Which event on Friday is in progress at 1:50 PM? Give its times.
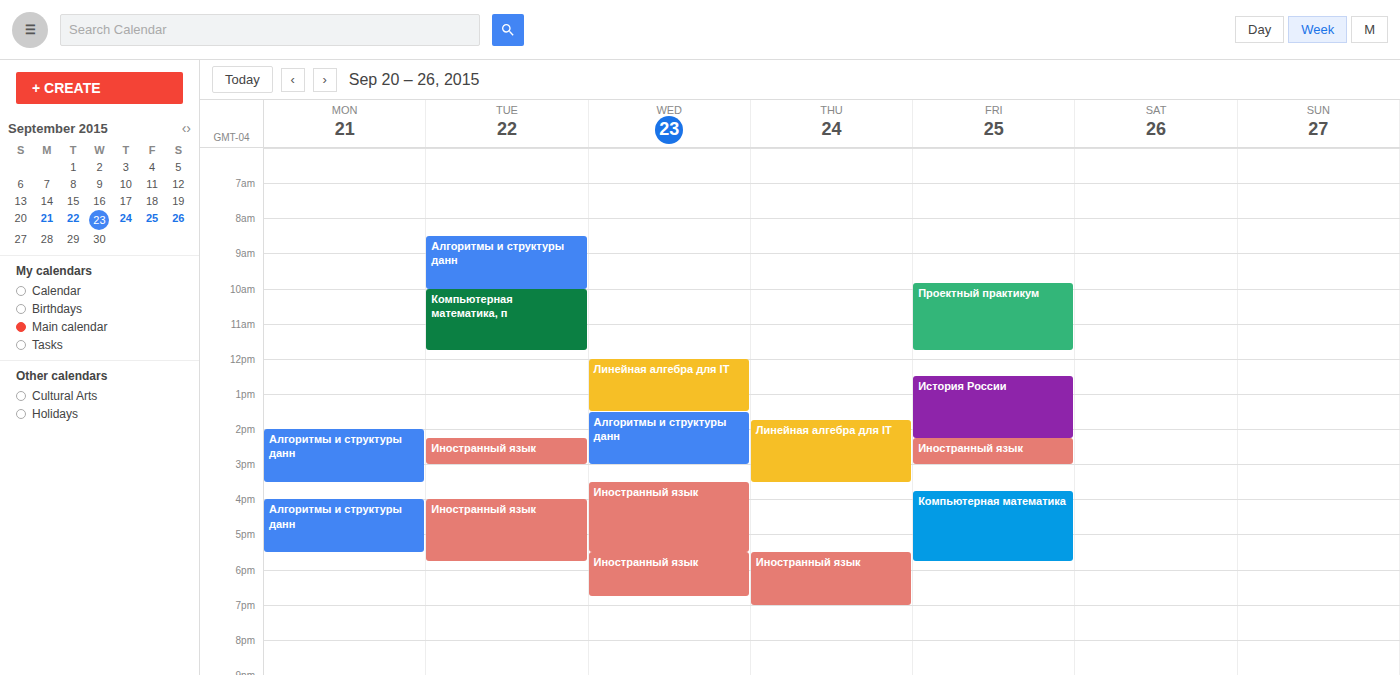
"История России", 12:30 PM to 2:15 PM